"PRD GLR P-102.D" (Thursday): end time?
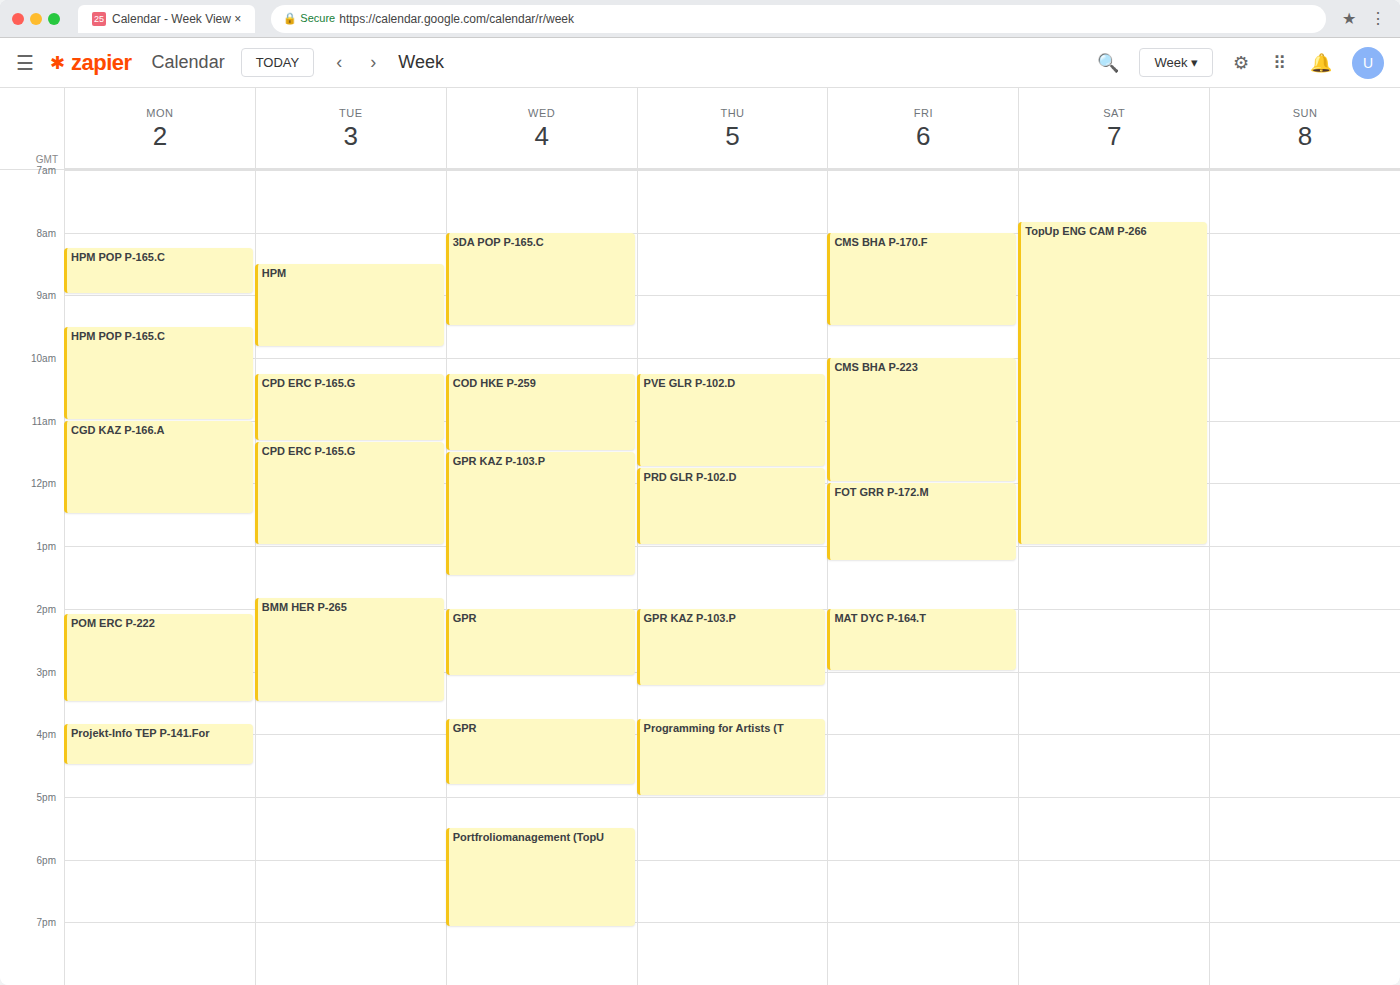
1:00 PM